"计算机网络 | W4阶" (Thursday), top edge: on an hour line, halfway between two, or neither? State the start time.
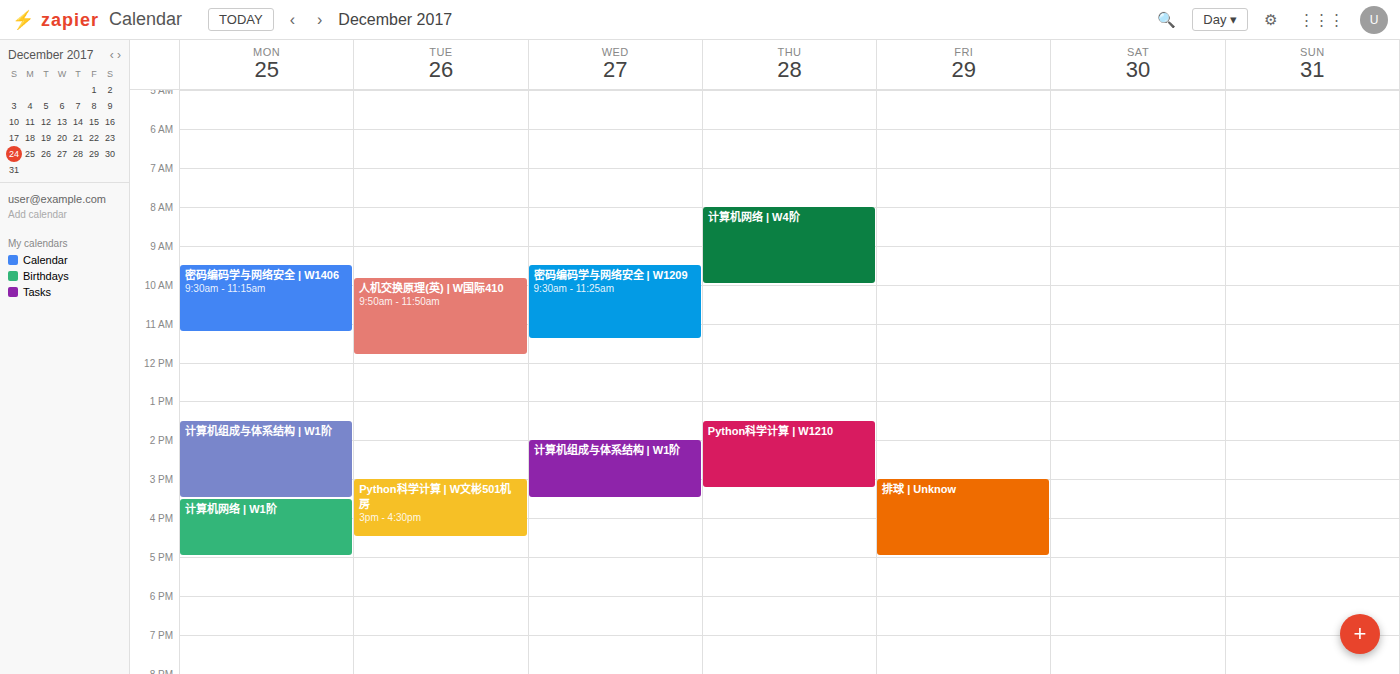
8:00 AM -- exactly on the 8 AM line.